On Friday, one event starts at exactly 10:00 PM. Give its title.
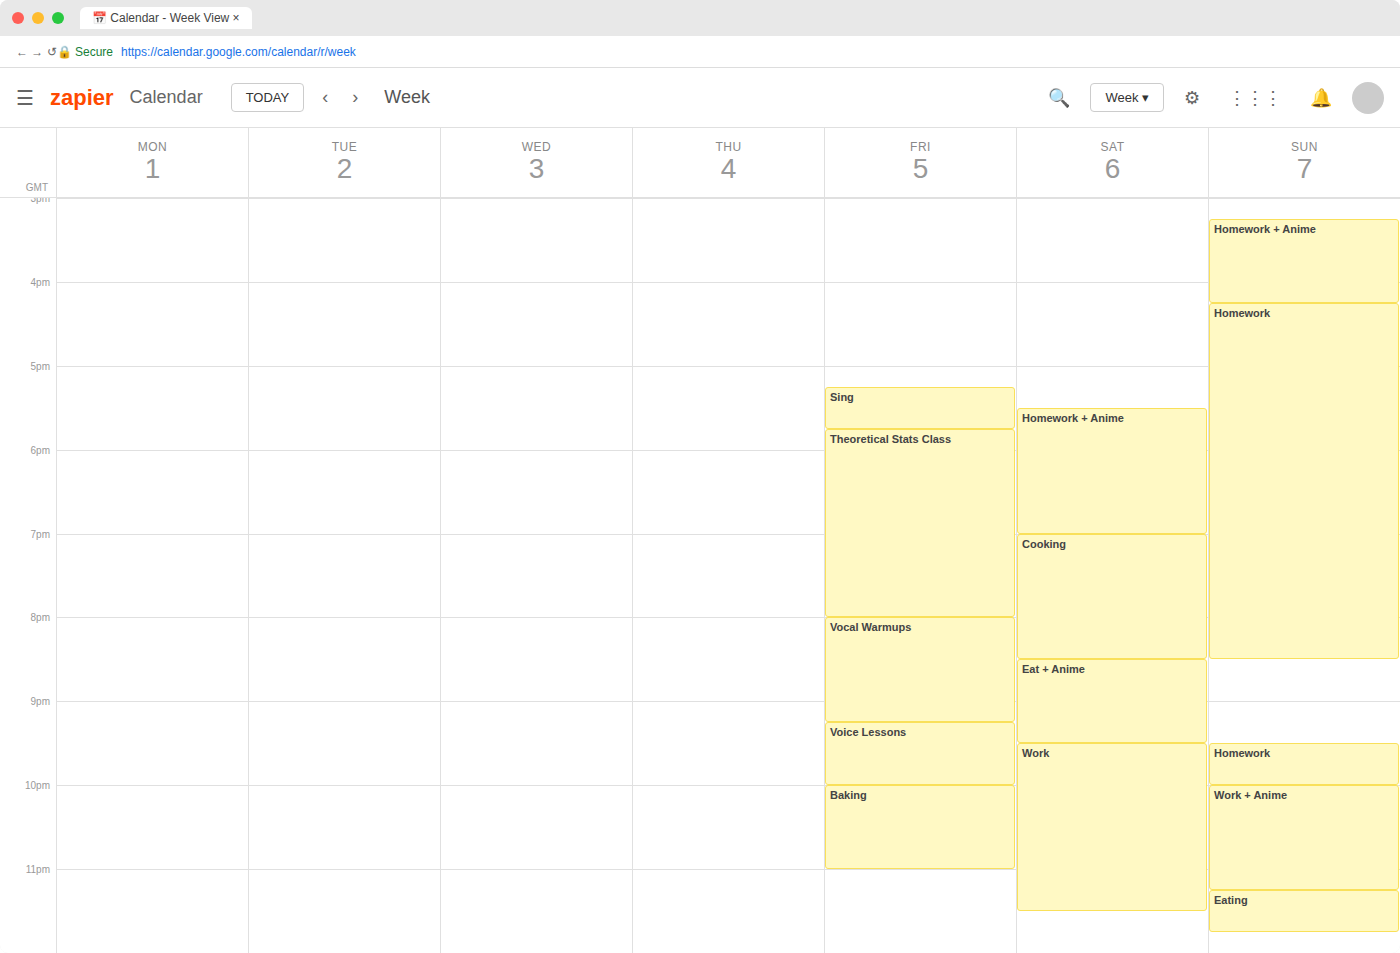
"Baking"